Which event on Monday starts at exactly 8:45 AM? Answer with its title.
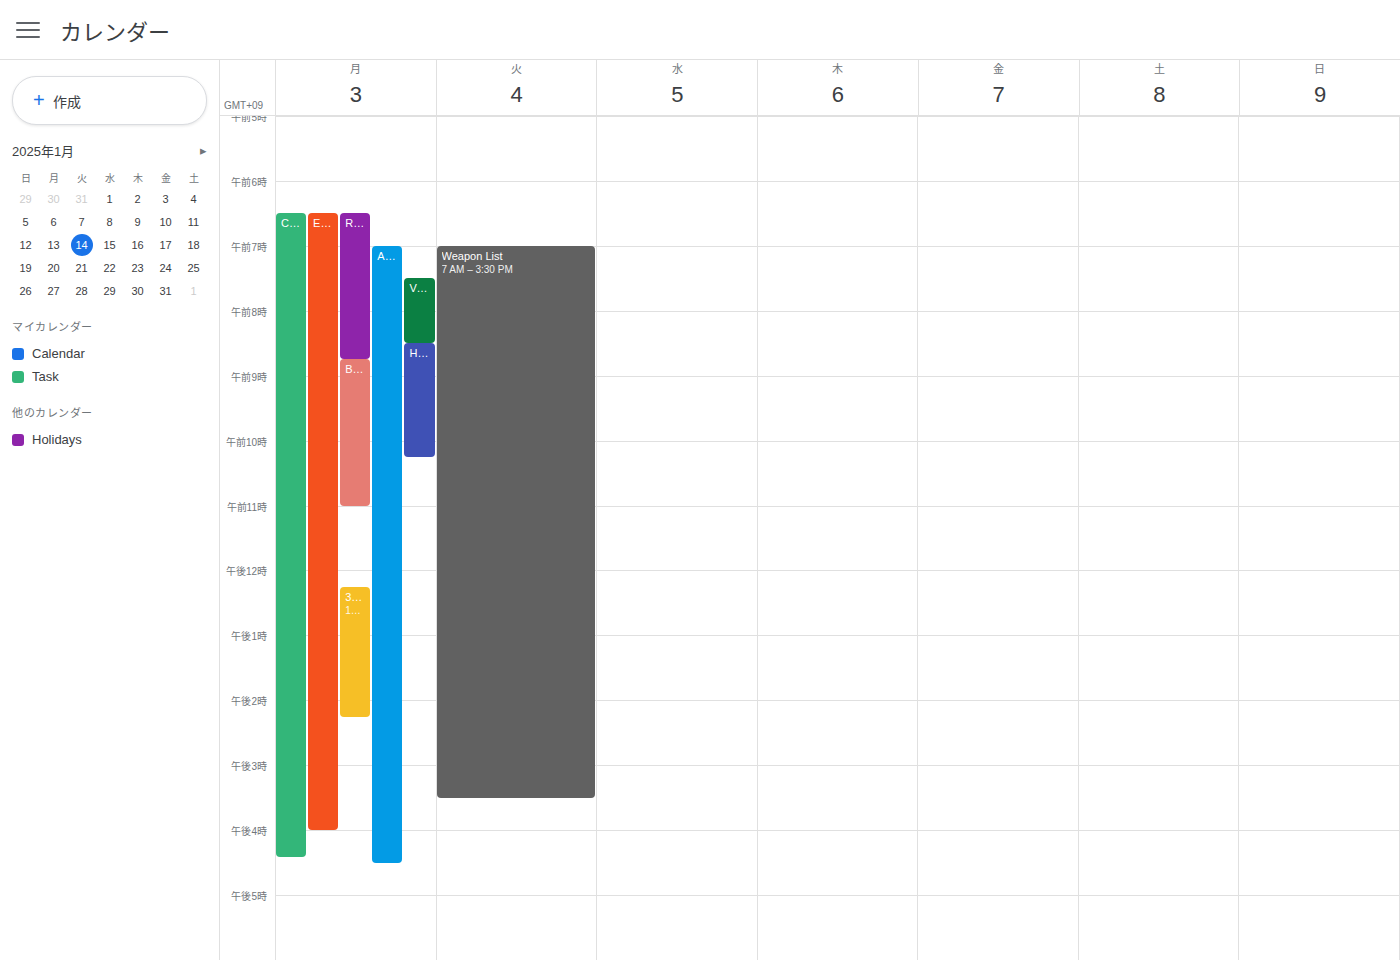
"Battle System"